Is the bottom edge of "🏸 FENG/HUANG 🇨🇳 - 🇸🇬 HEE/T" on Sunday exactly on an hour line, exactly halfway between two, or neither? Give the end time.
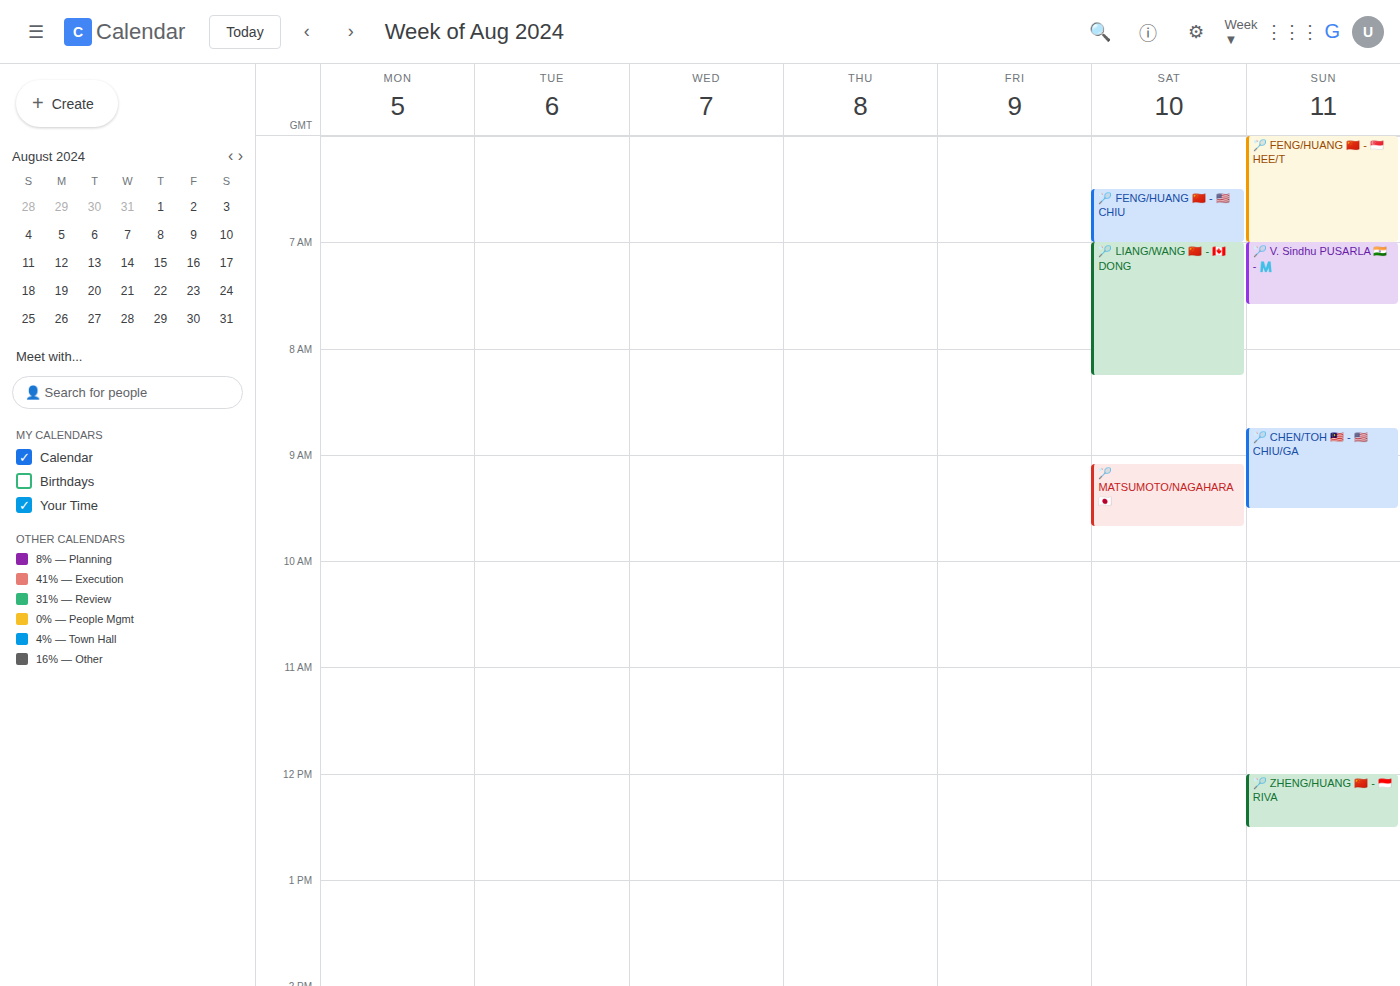
7:00 AM -- exactly on the 7 AM line.